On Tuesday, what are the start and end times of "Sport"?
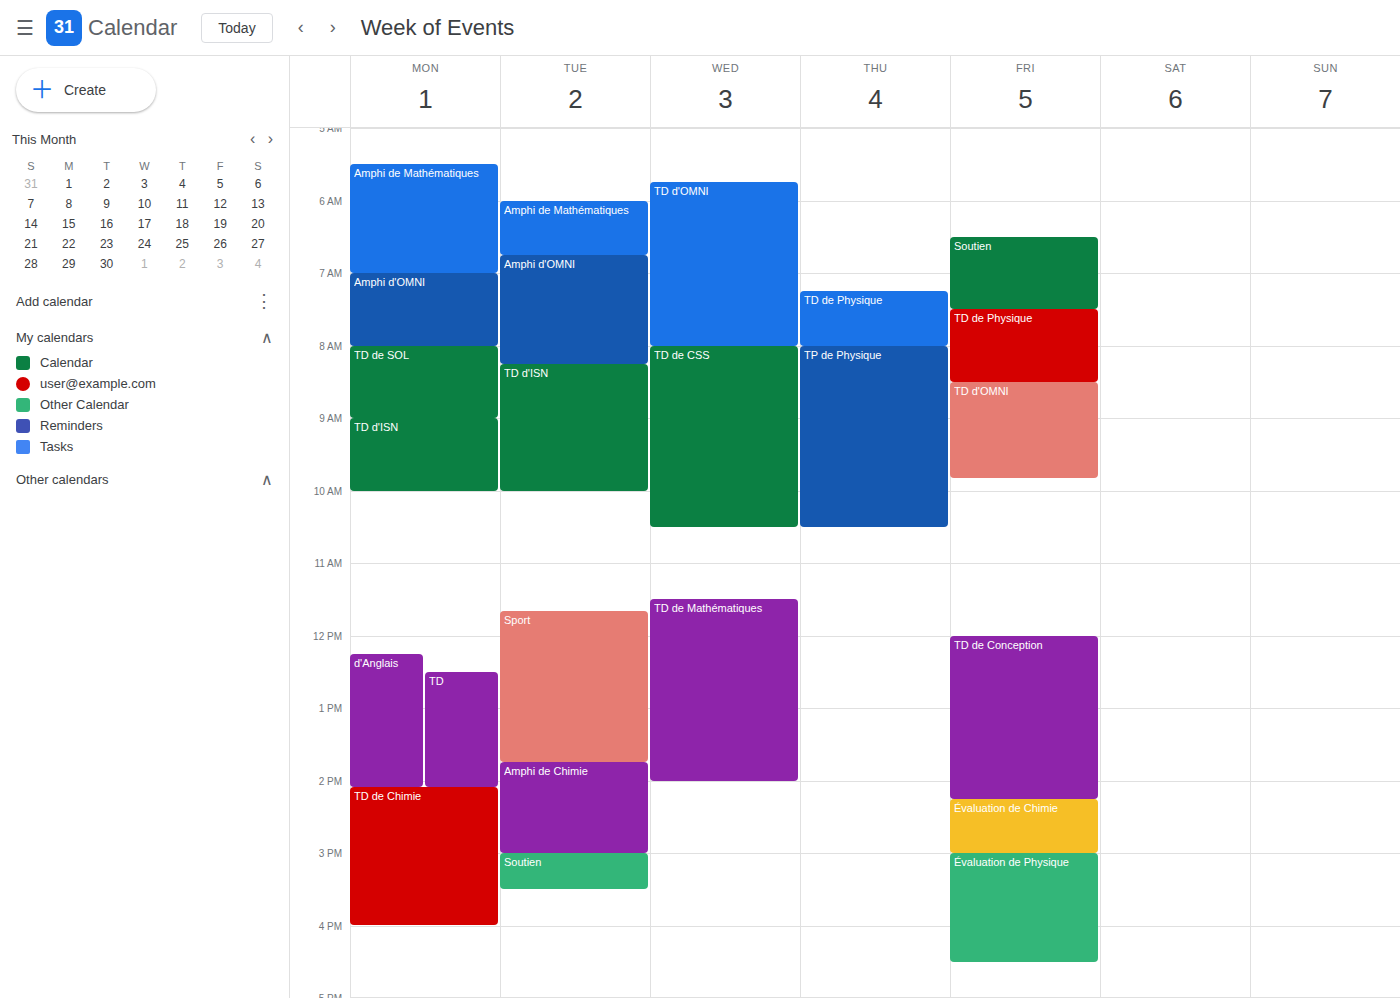
11:40 AM to 1:45 PM